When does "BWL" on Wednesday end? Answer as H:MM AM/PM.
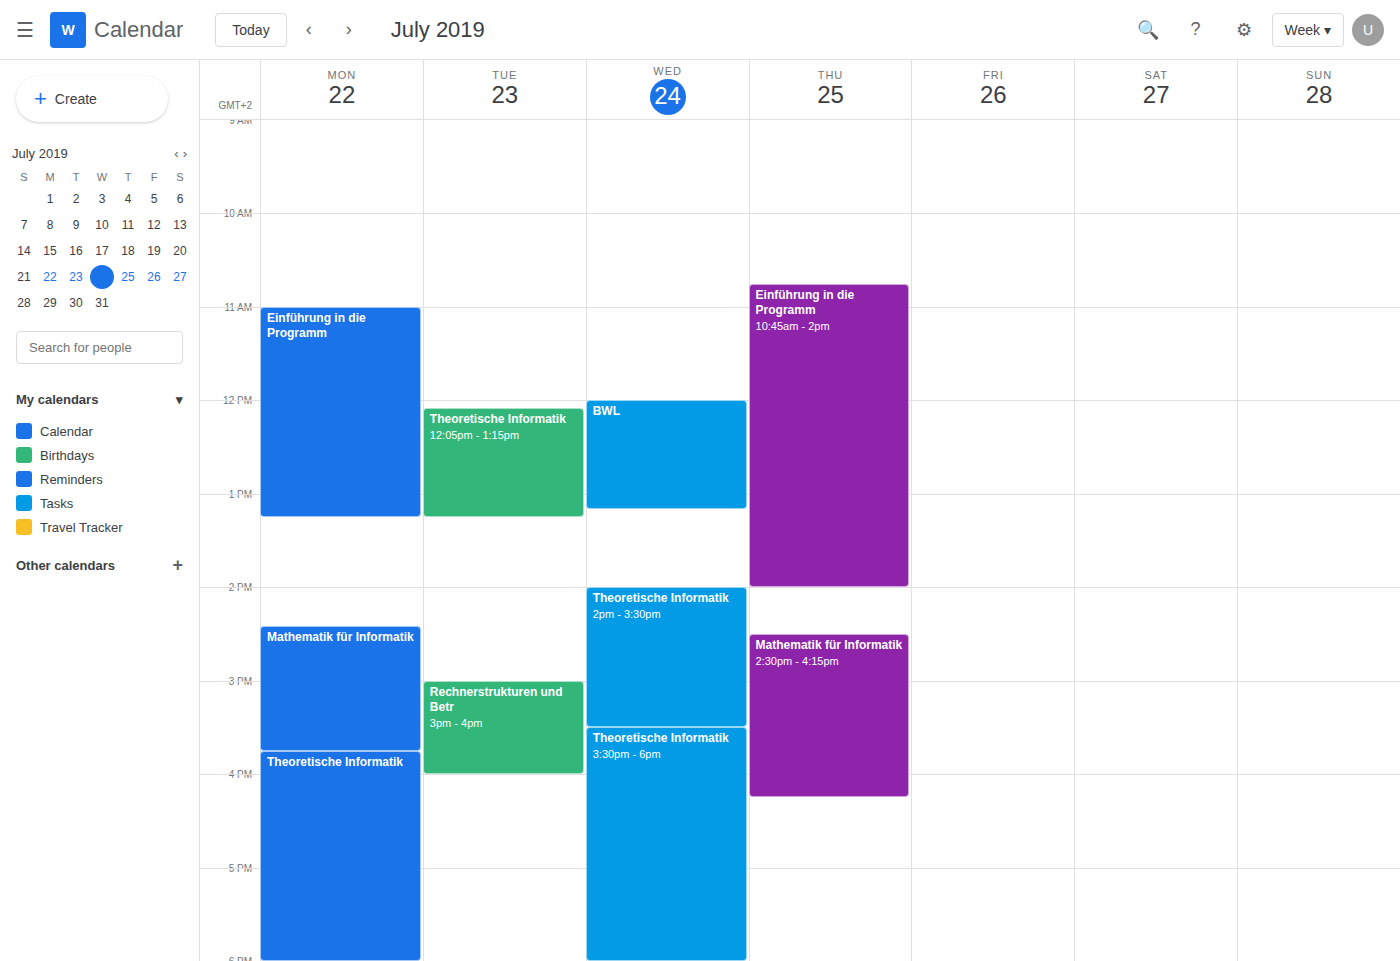
1:10 PM